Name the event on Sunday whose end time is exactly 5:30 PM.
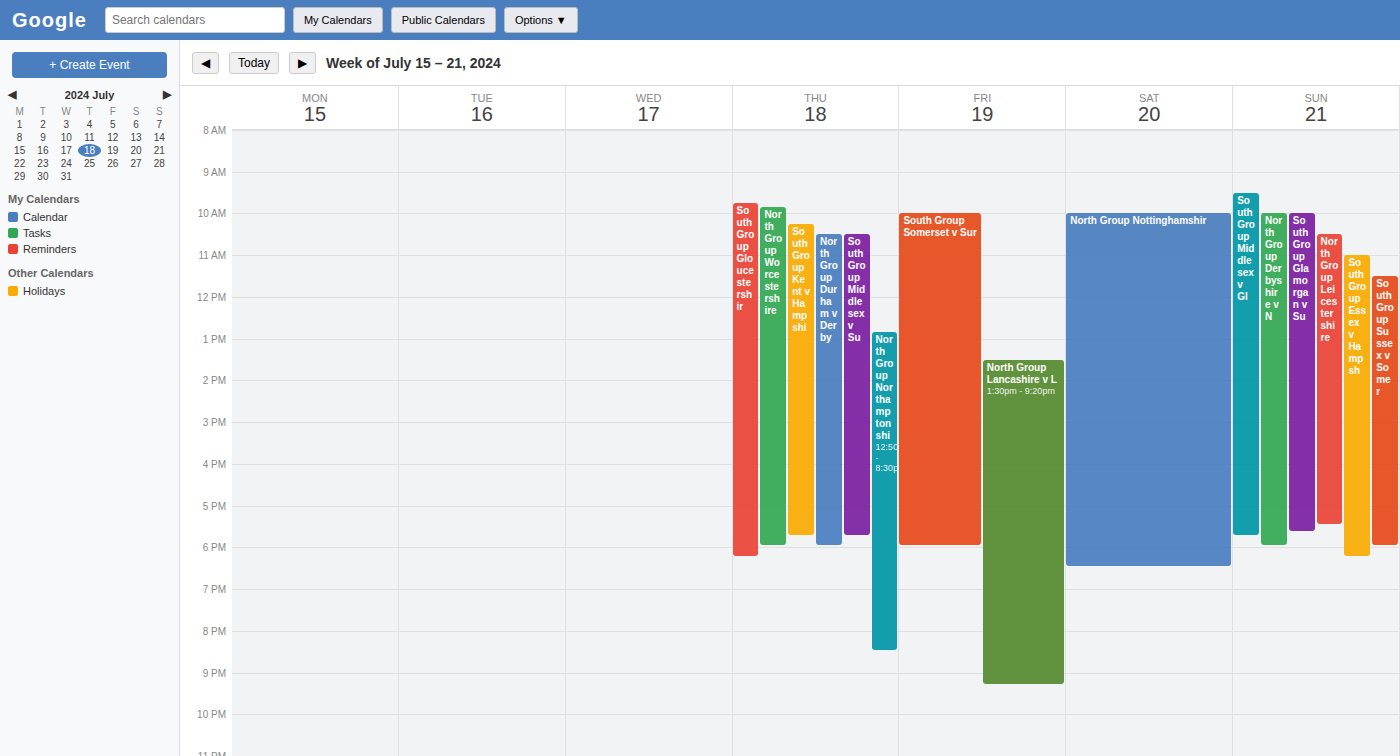
"North Group Leicestershire"